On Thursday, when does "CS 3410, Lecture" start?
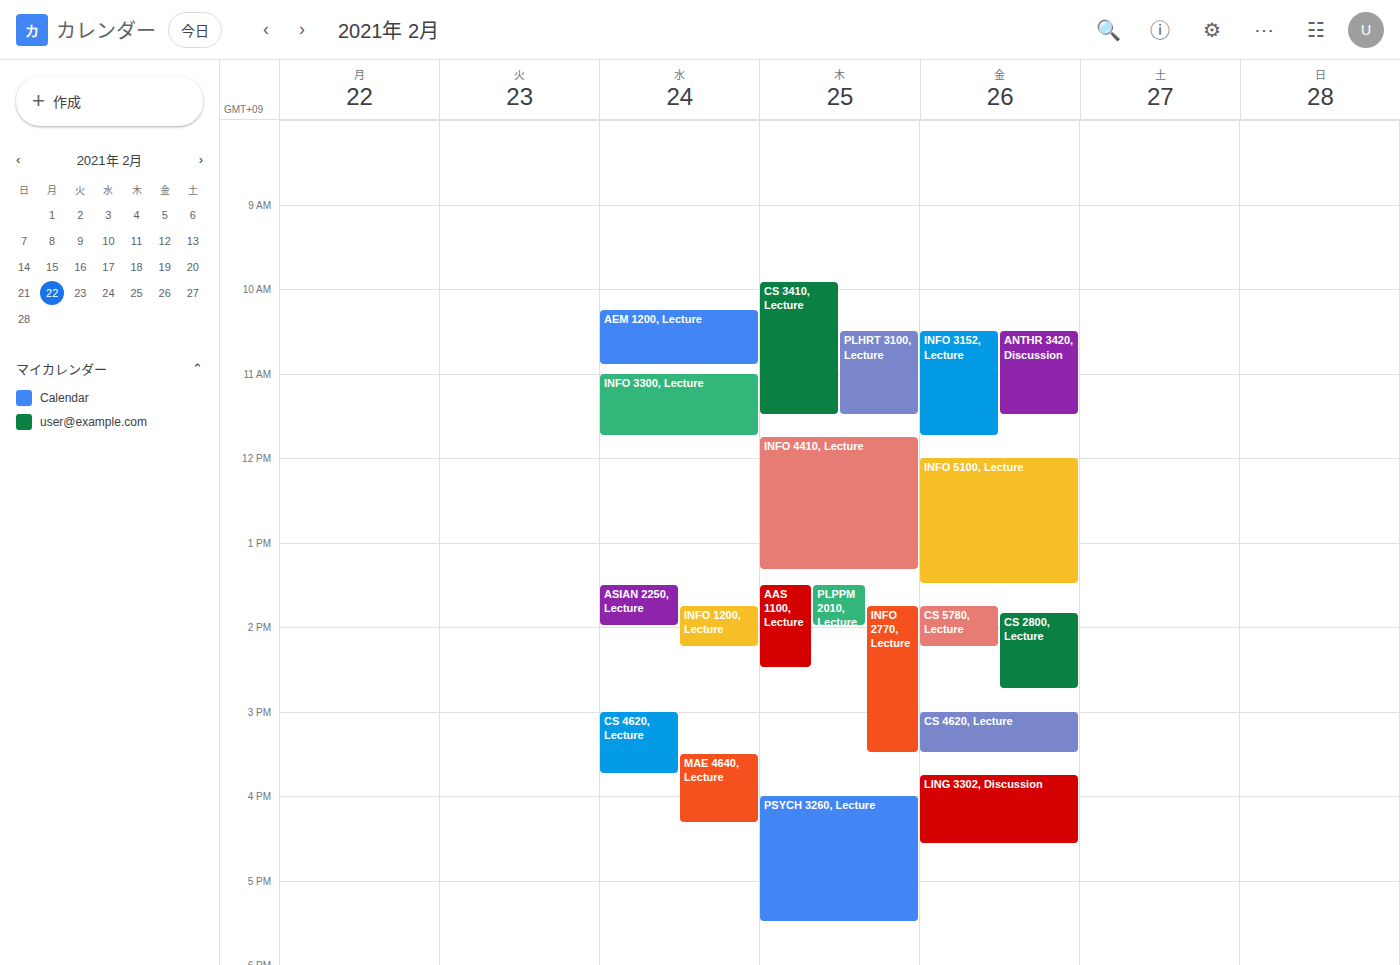
09:55